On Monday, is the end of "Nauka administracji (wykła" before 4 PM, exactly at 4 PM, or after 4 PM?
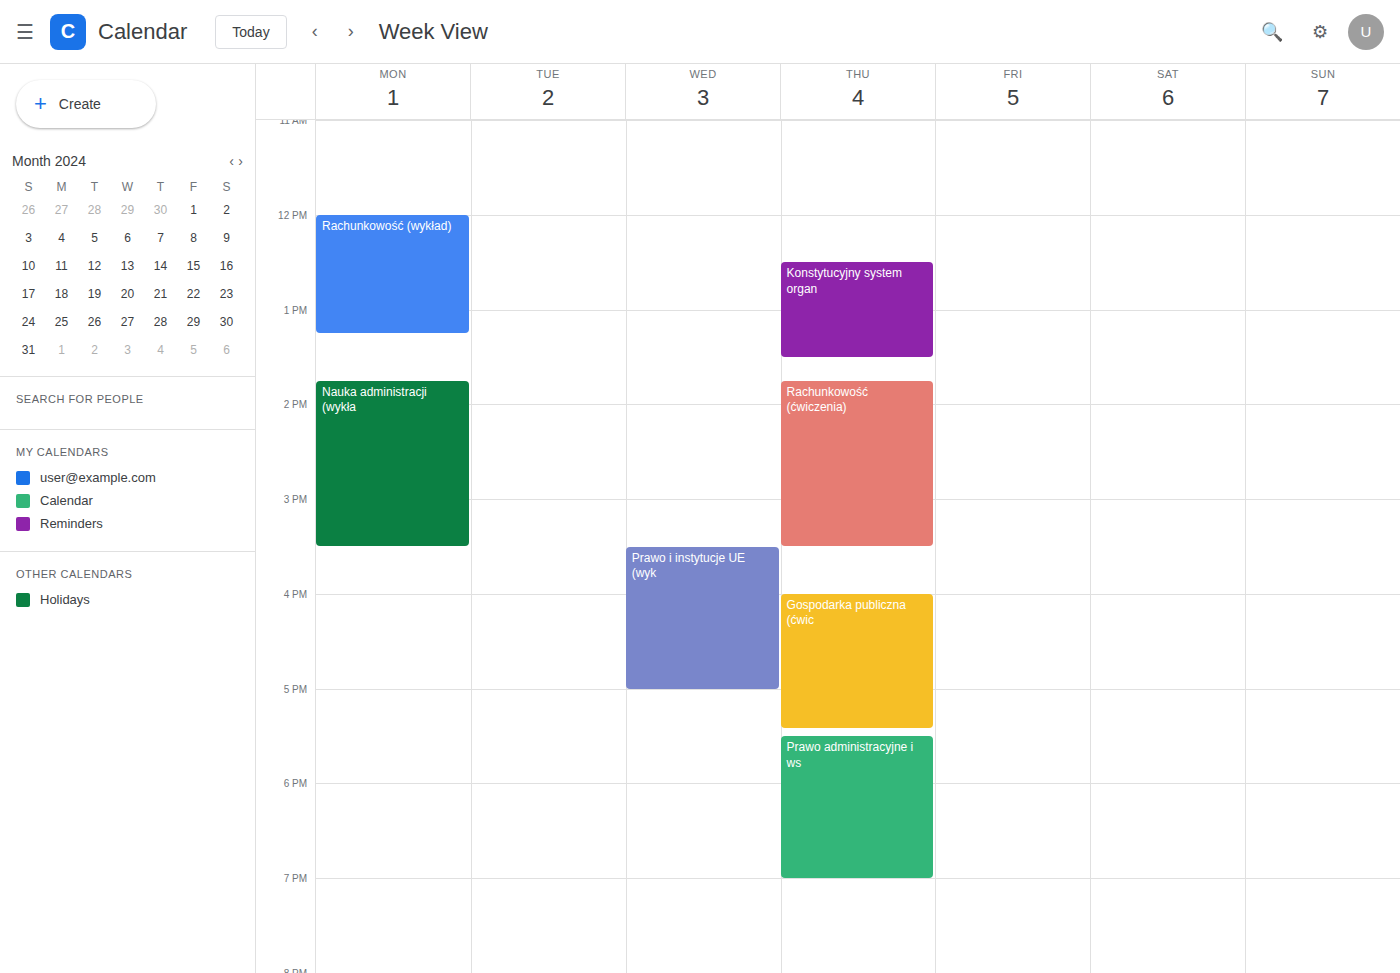
3:30 PM -- before 4 PM, 30 minutes above the 4 PM line.